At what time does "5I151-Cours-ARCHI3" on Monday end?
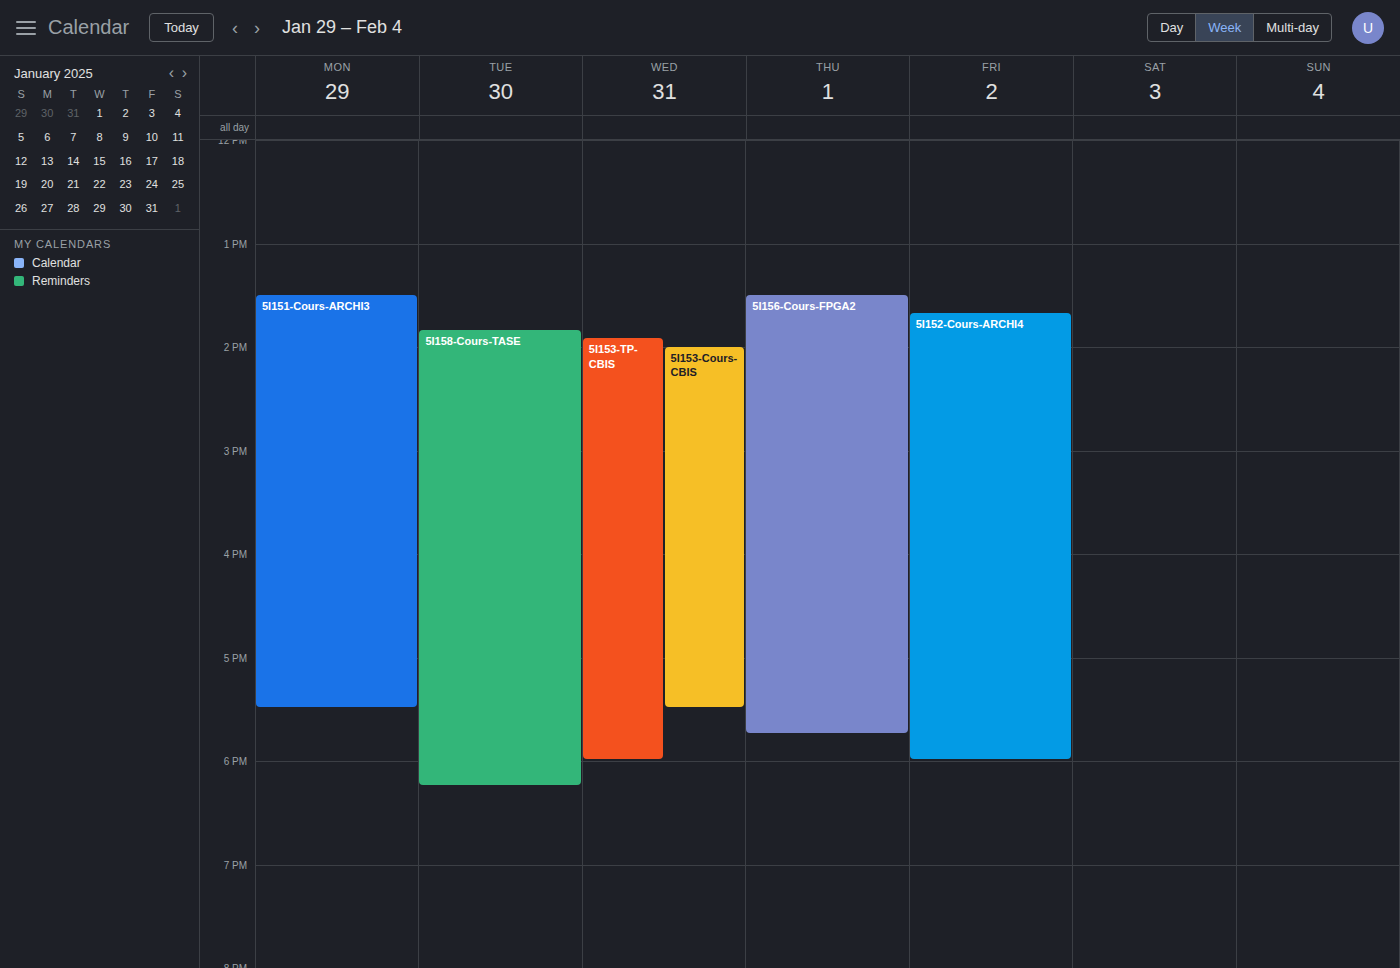
5:30 PM